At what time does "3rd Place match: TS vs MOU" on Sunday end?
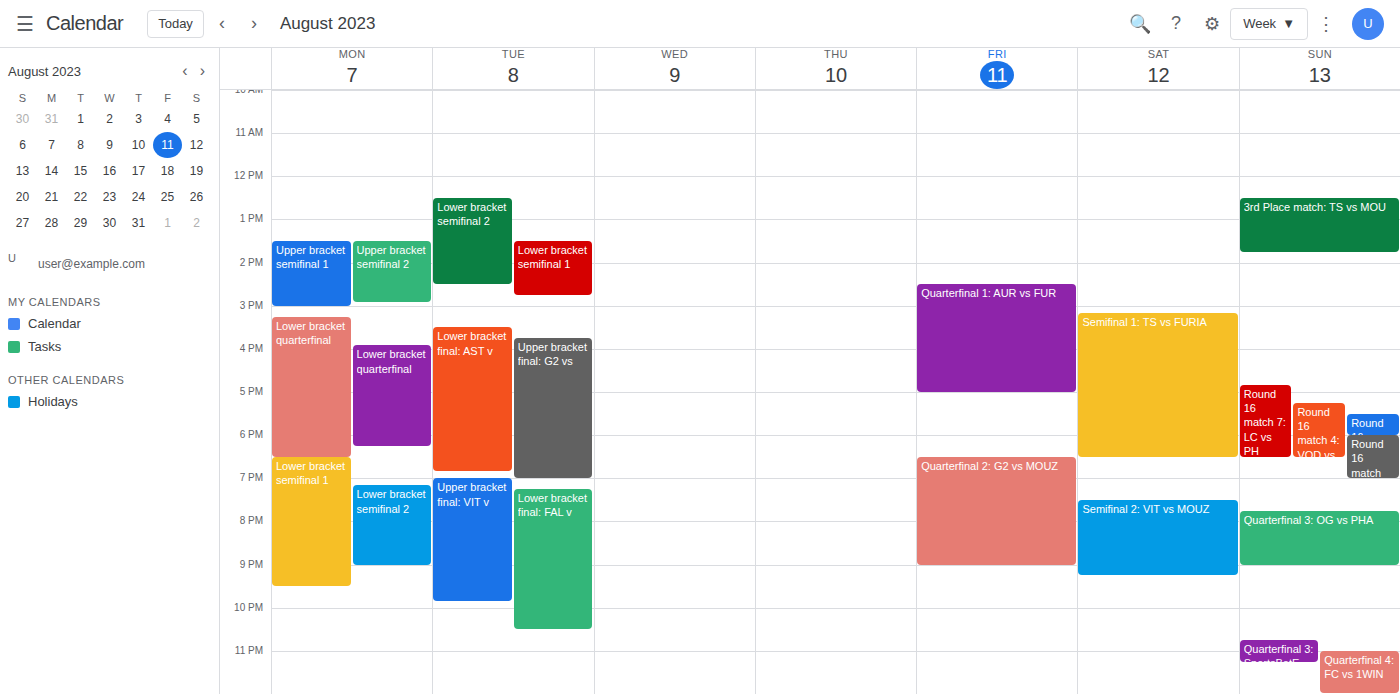
1:45 PM